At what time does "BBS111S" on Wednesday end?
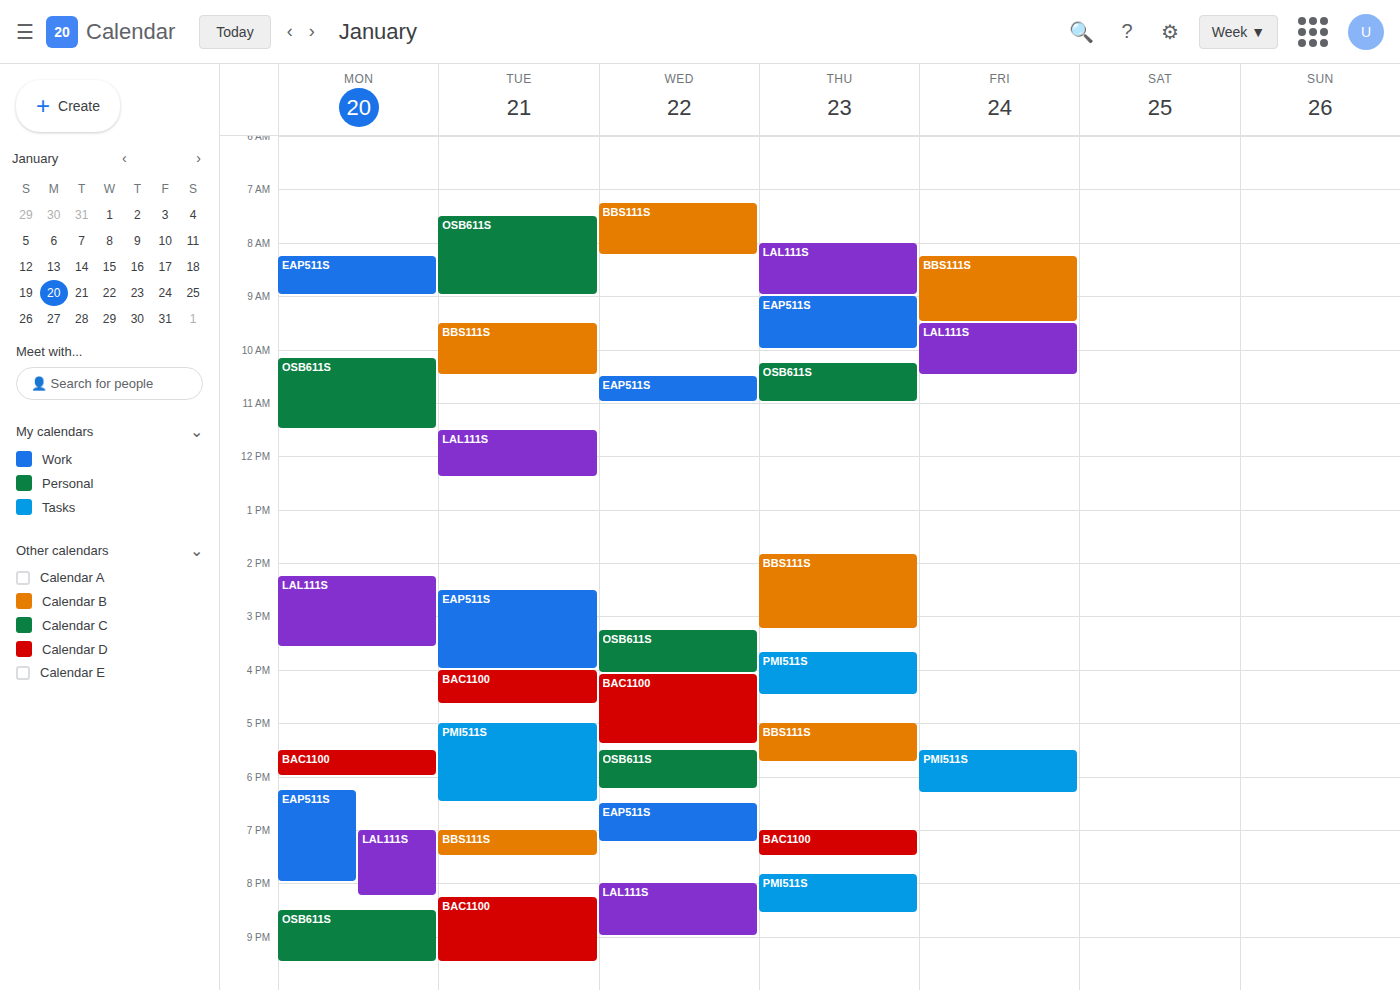
8:15 AM